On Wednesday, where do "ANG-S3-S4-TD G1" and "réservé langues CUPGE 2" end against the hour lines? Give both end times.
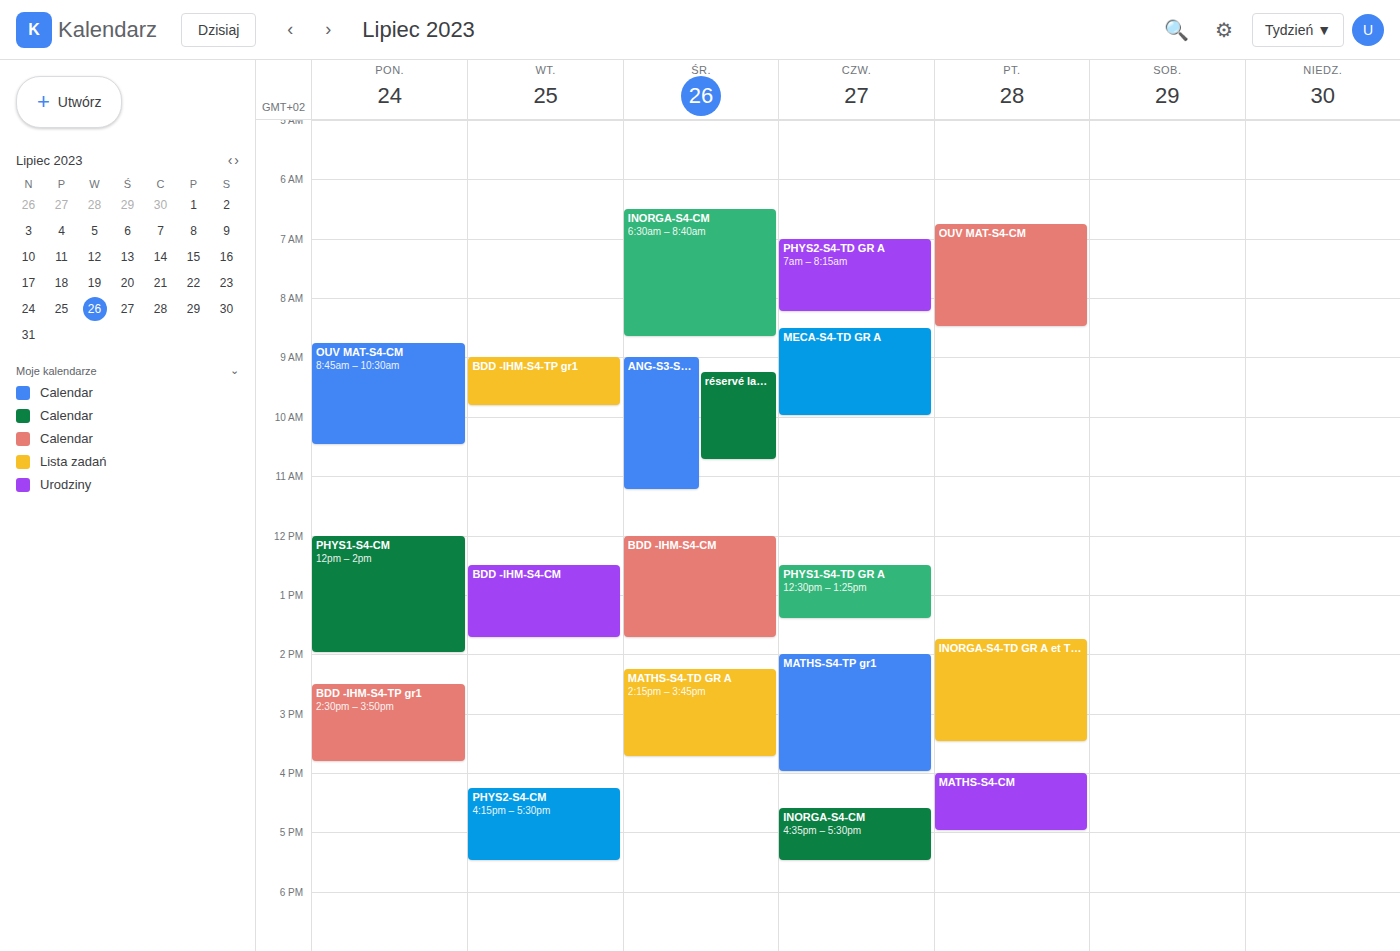
"ANG-S3-S4-TD G1": 11:15 AM, neither: a quarter of the way from the 11 AM line to the 12 PM line. "réservé langues CUPGE 2": 10:45 AM, neither: three quarters of the way from the 10 AM line to the 11 AM line.